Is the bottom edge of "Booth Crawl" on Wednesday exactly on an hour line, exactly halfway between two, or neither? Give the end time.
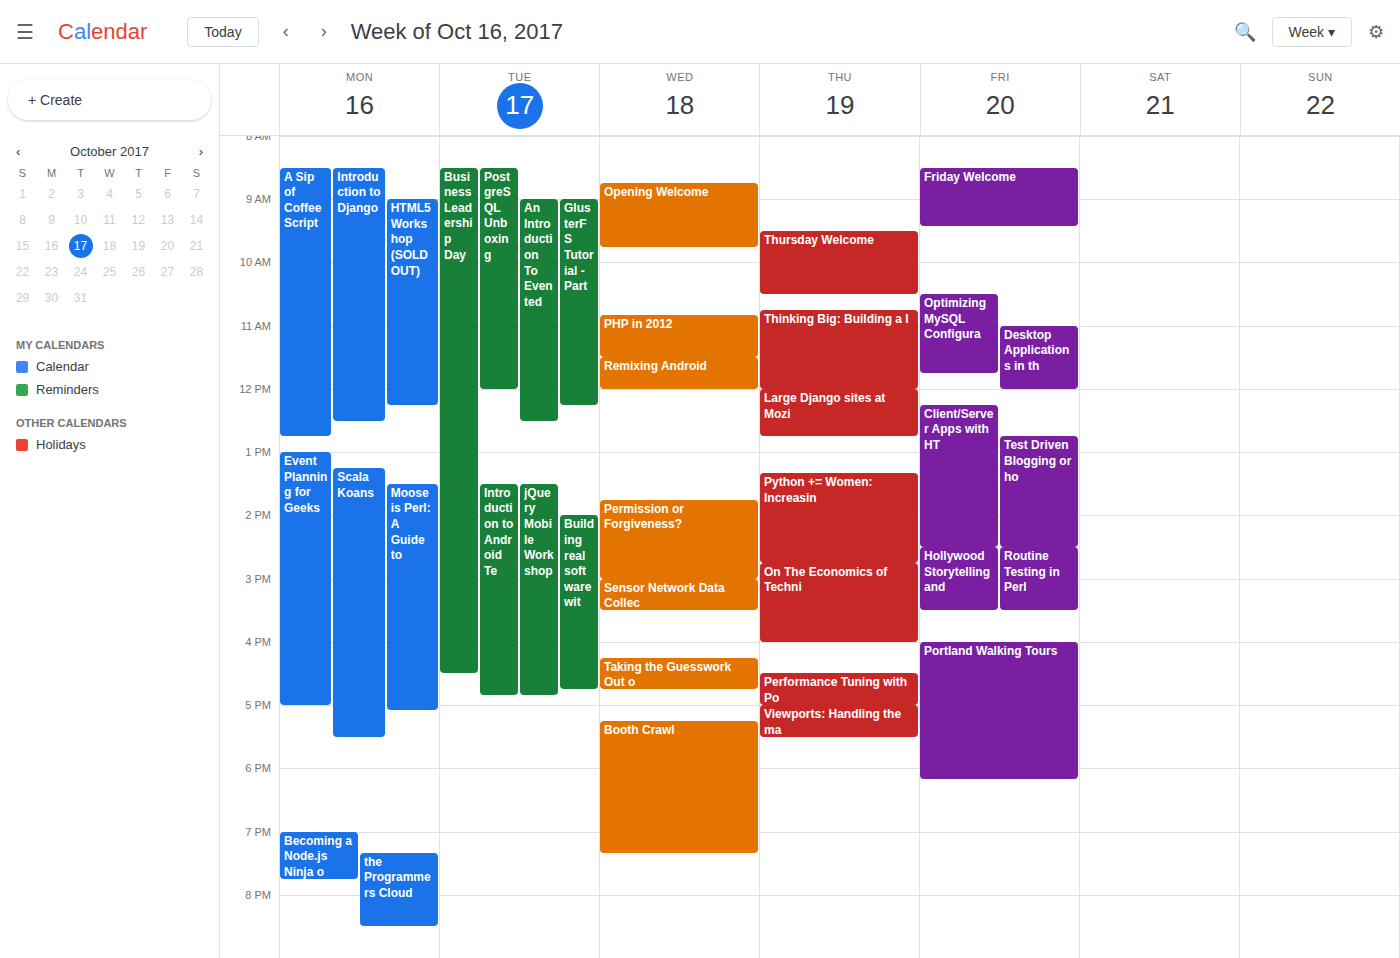
7:20 PM -- neither: 20 minutes below the 7 PM line and 40 minutes above the 8 PM line.